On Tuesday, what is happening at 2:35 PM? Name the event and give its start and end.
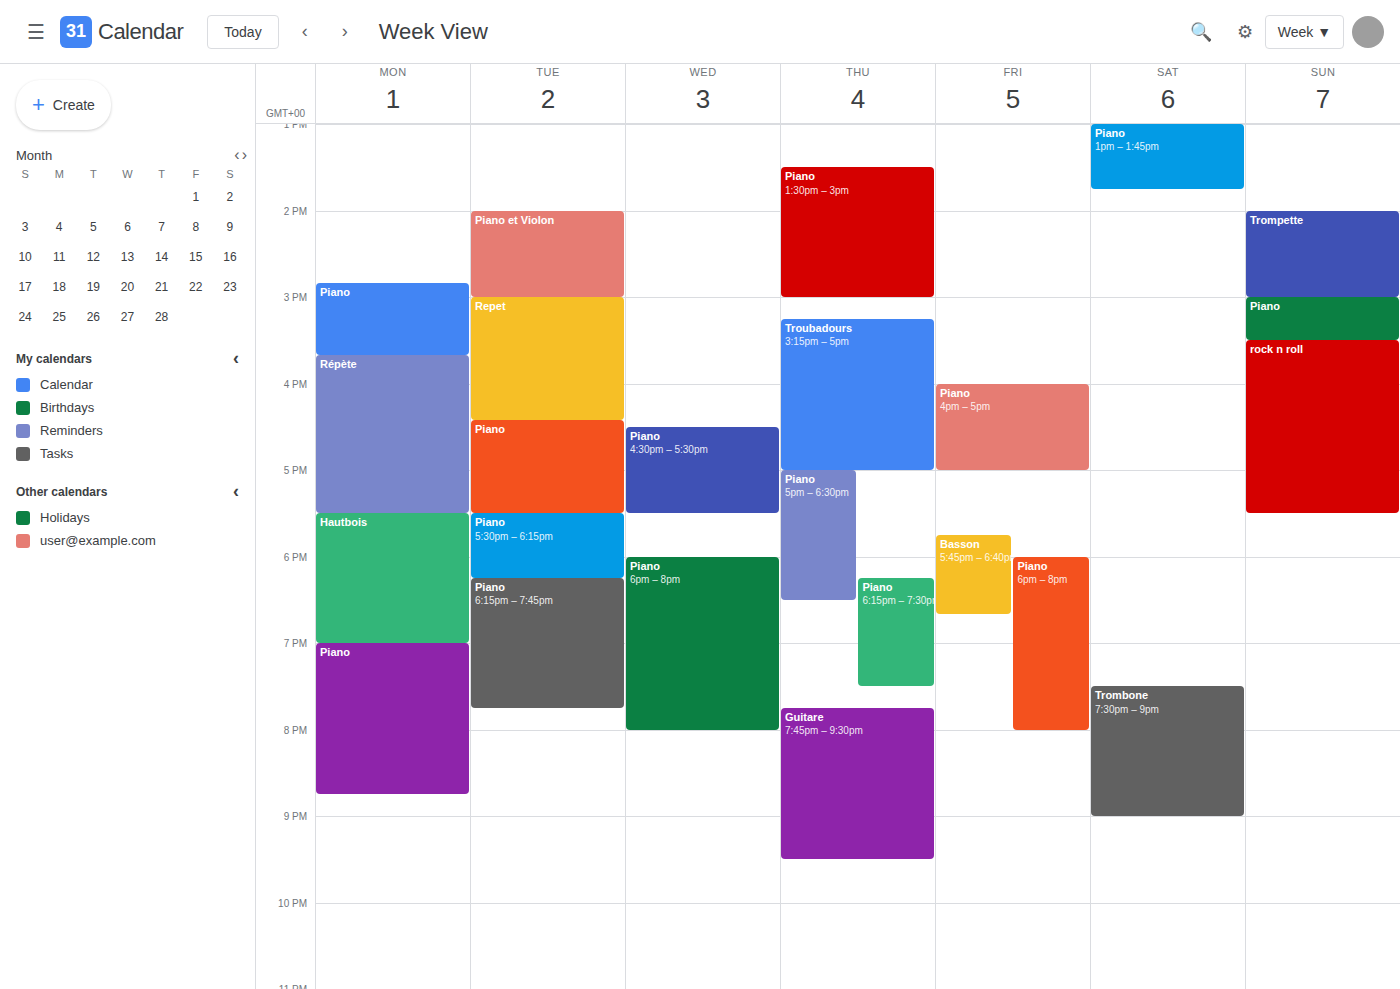
"Piano et Violon", 2:00 PM to 3:00 PM